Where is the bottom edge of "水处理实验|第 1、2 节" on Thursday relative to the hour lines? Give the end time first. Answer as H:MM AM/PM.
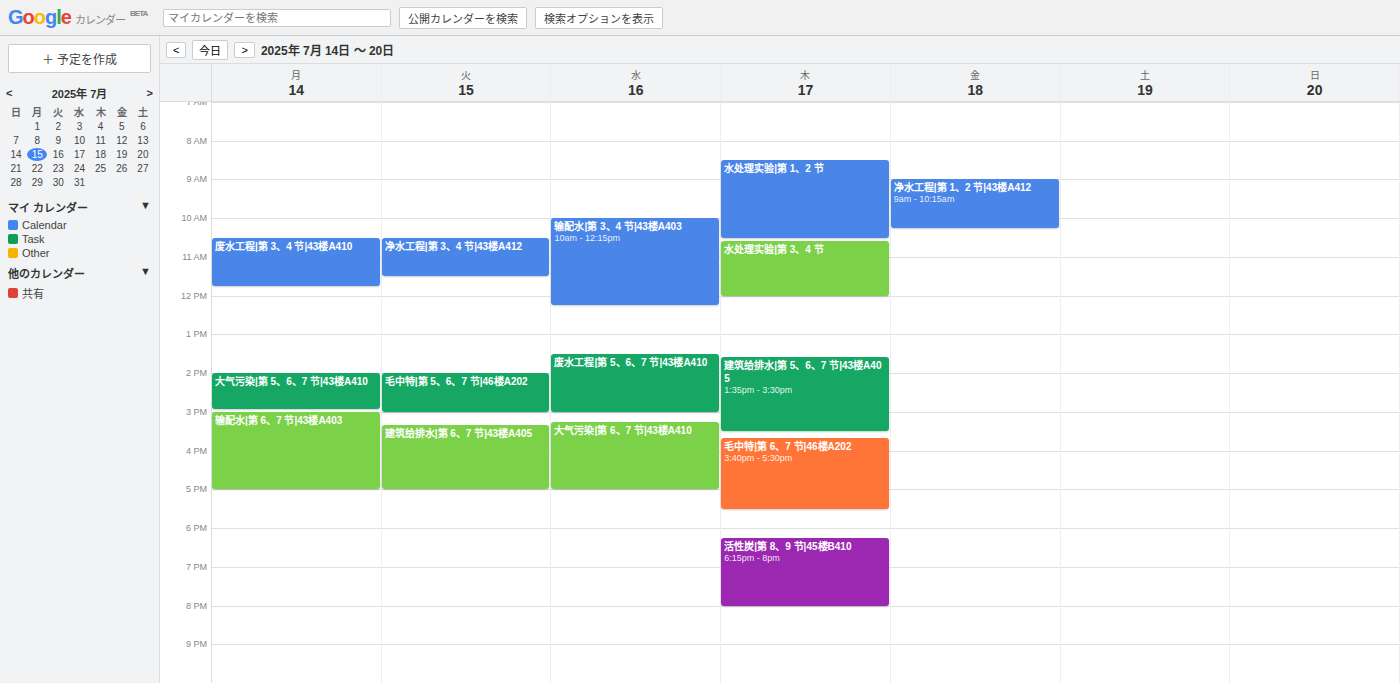
10:30 AM -- halfway between the 10 AM and 11 AM lines.